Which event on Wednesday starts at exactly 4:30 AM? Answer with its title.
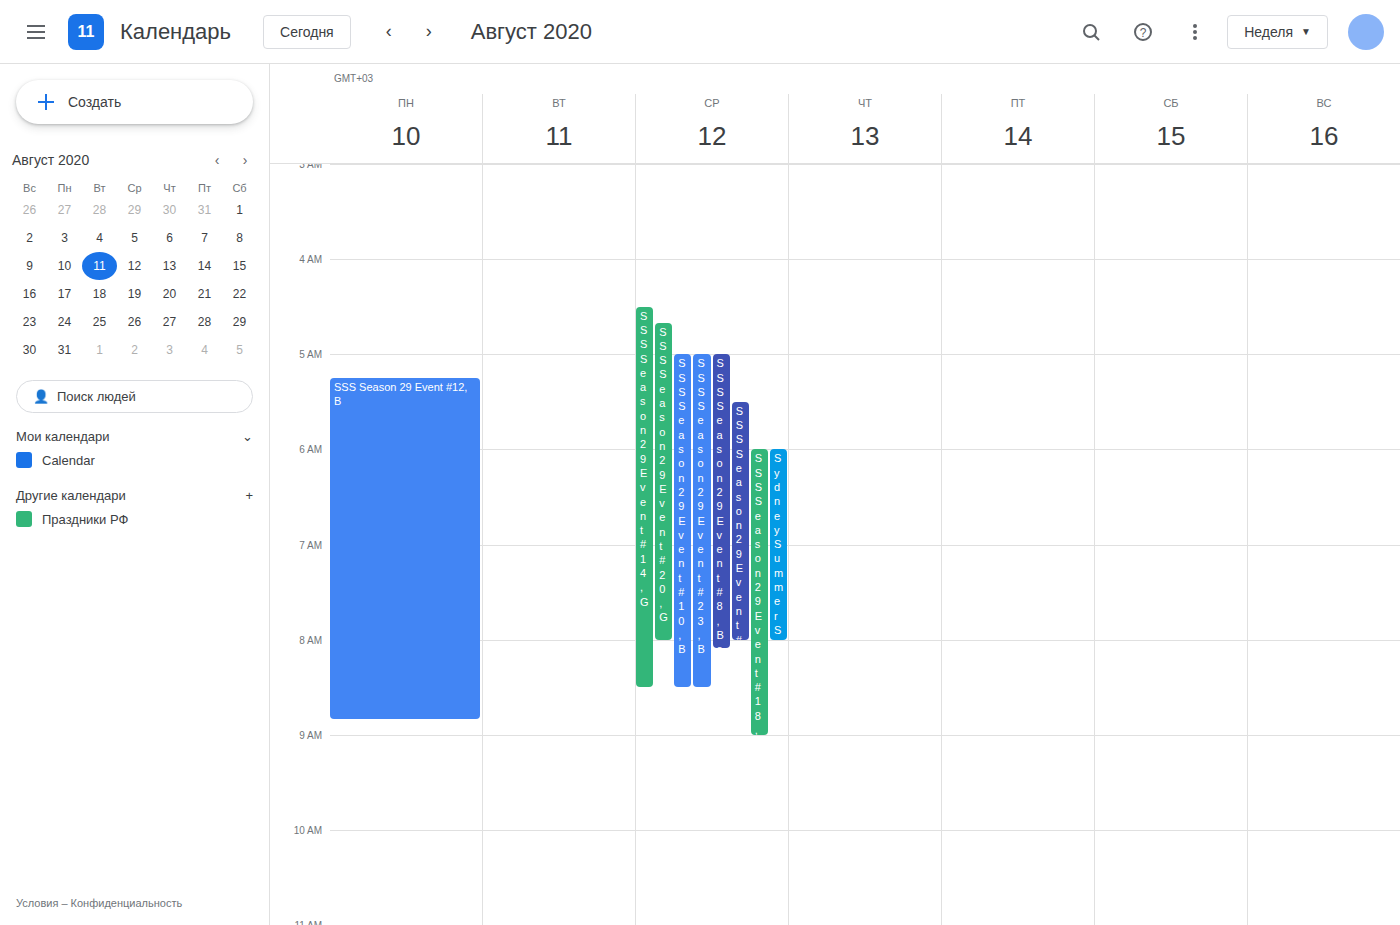
"SSS Season 29 Event #14, G"